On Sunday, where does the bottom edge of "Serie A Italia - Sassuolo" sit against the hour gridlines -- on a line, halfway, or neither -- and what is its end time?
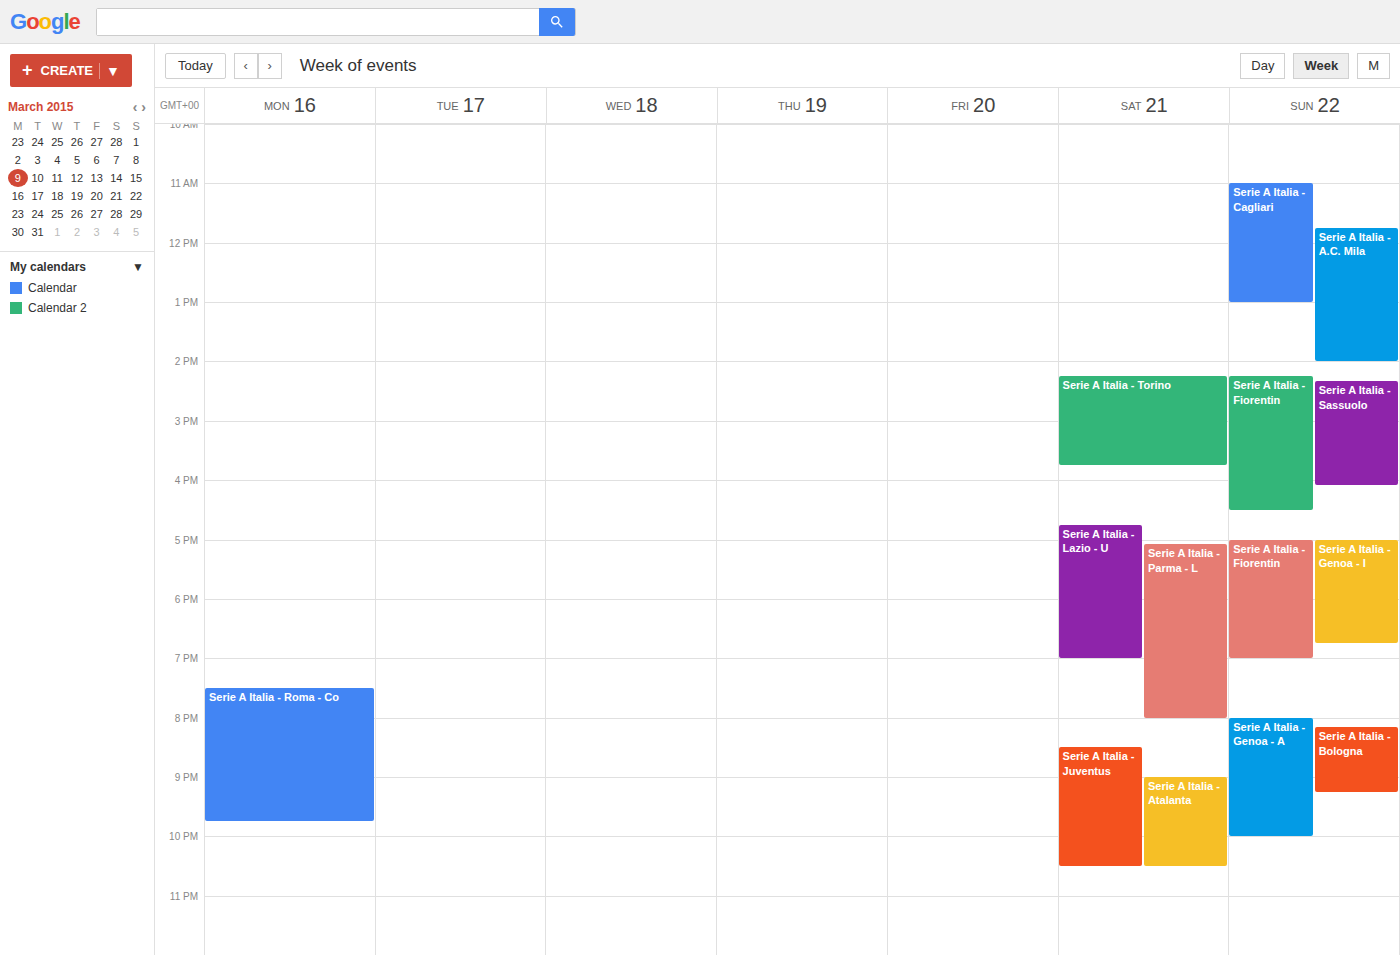
4:05 PM -- neither: 5 minutes below the 4 PM line and 55 minutes above the 5 PM line.